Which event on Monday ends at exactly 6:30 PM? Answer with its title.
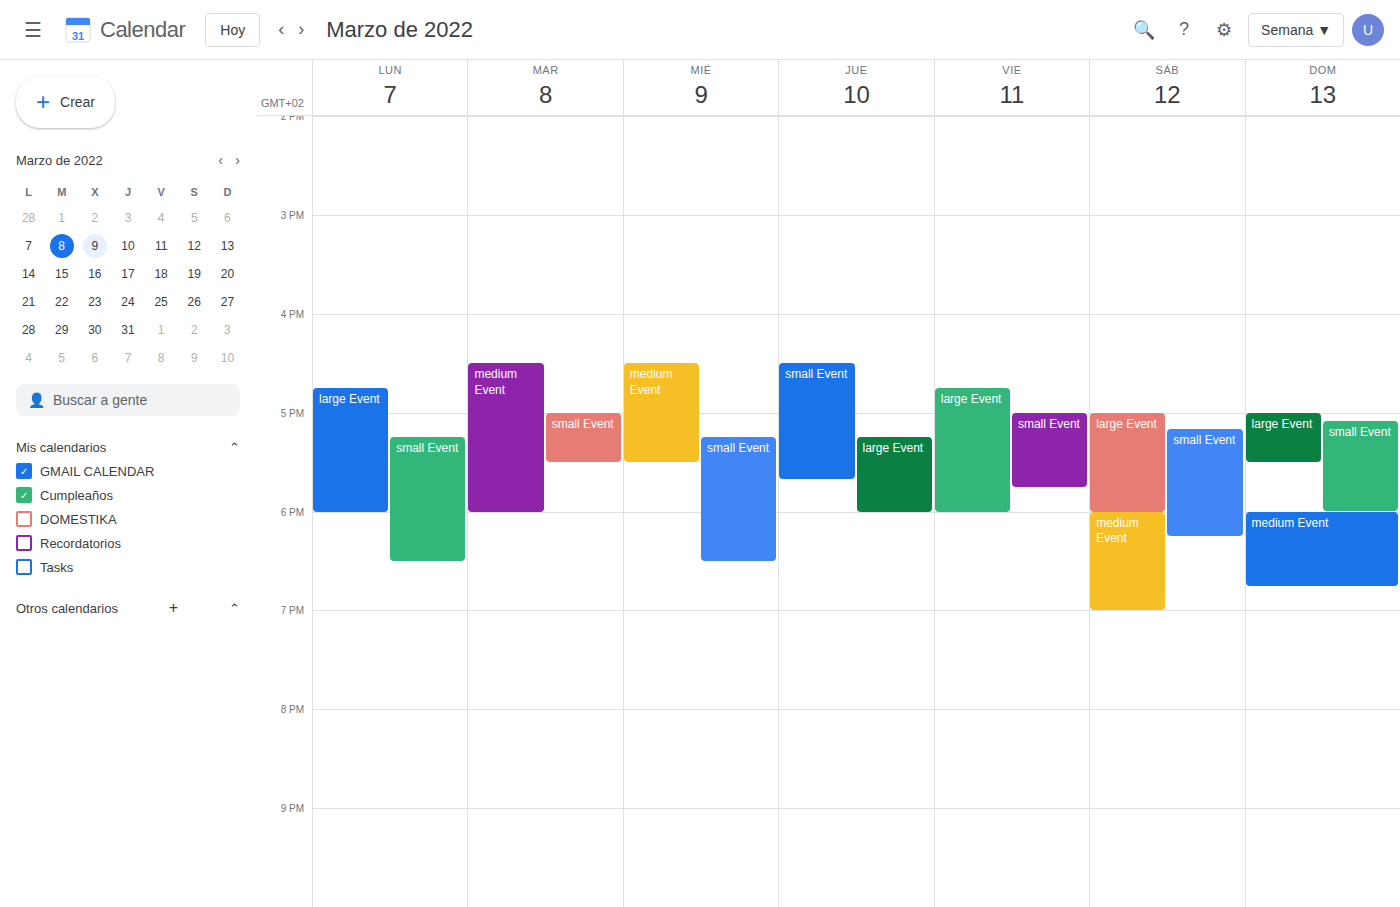
"small Event"